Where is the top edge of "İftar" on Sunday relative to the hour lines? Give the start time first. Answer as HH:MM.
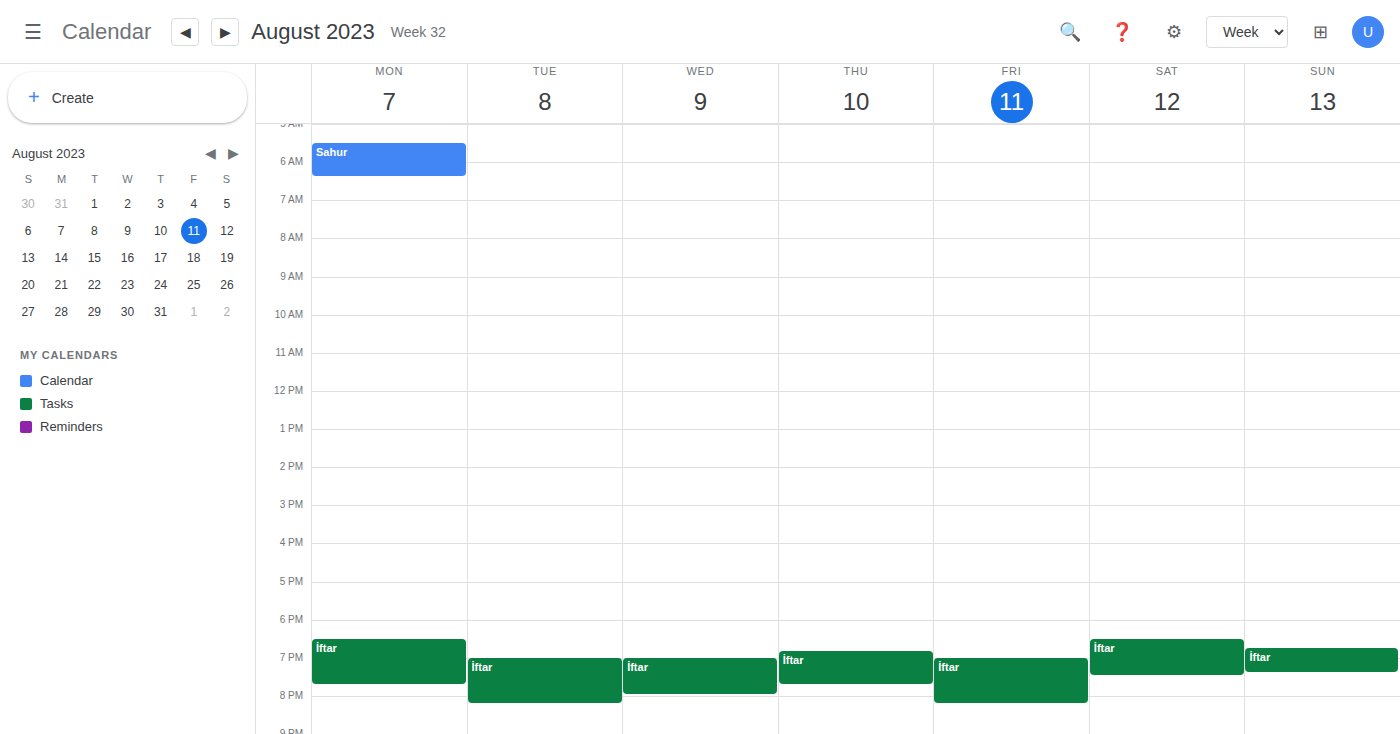
18:45 -- neither: three quarters of the way from the 18:00 line to the 19:00 line.